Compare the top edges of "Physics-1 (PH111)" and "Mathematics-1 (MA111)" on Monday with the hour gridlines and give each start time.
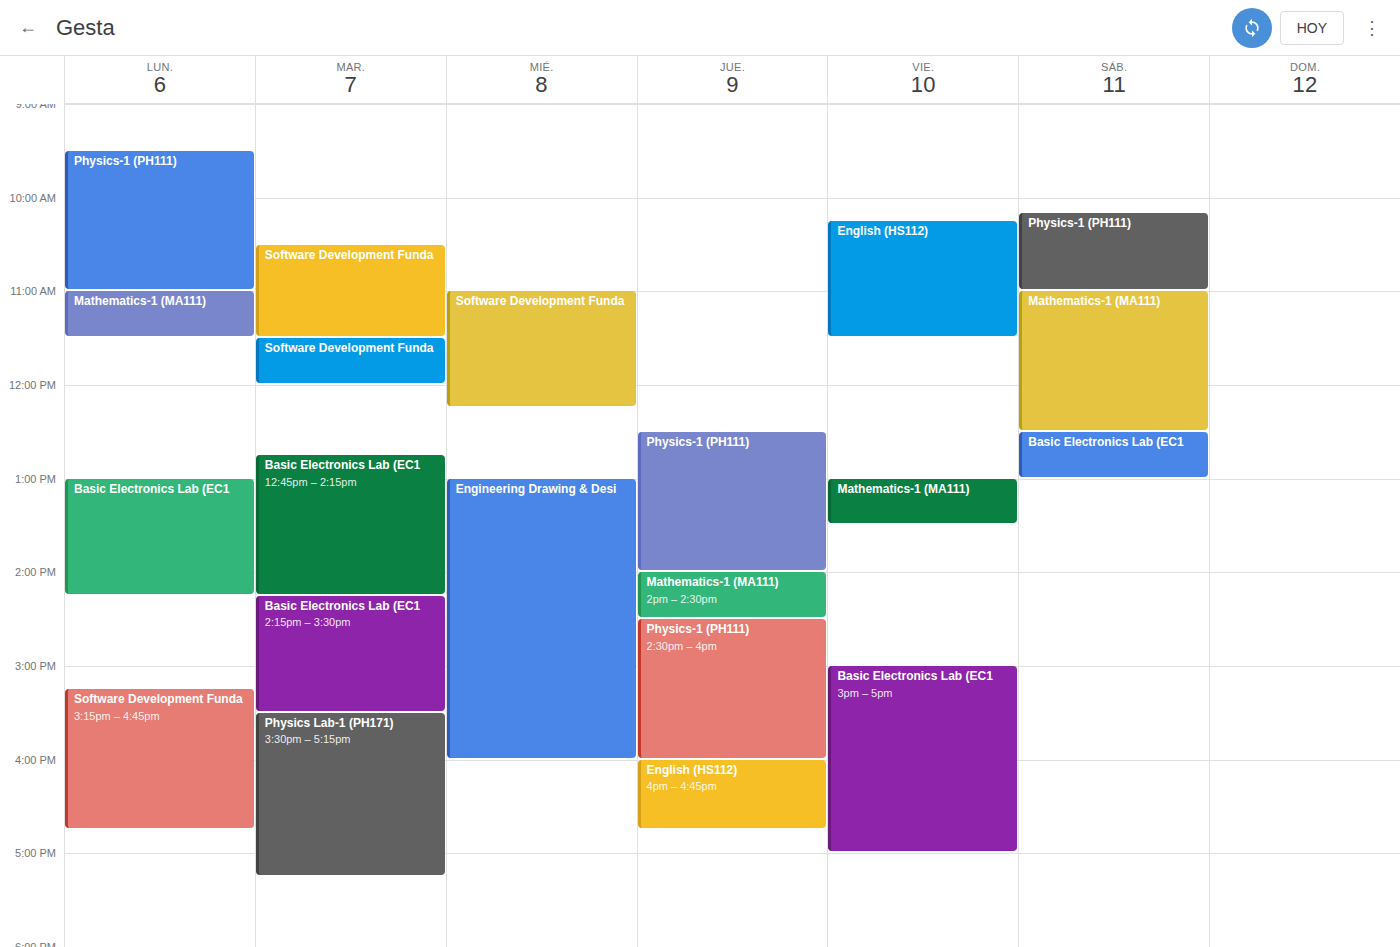
"Physics-1 (PH111)": 09:30, halfway between the 09:00 and 10:00 lines. "Mathematics-1 (MA111)": 11:00, exactly on the 11:00 line.